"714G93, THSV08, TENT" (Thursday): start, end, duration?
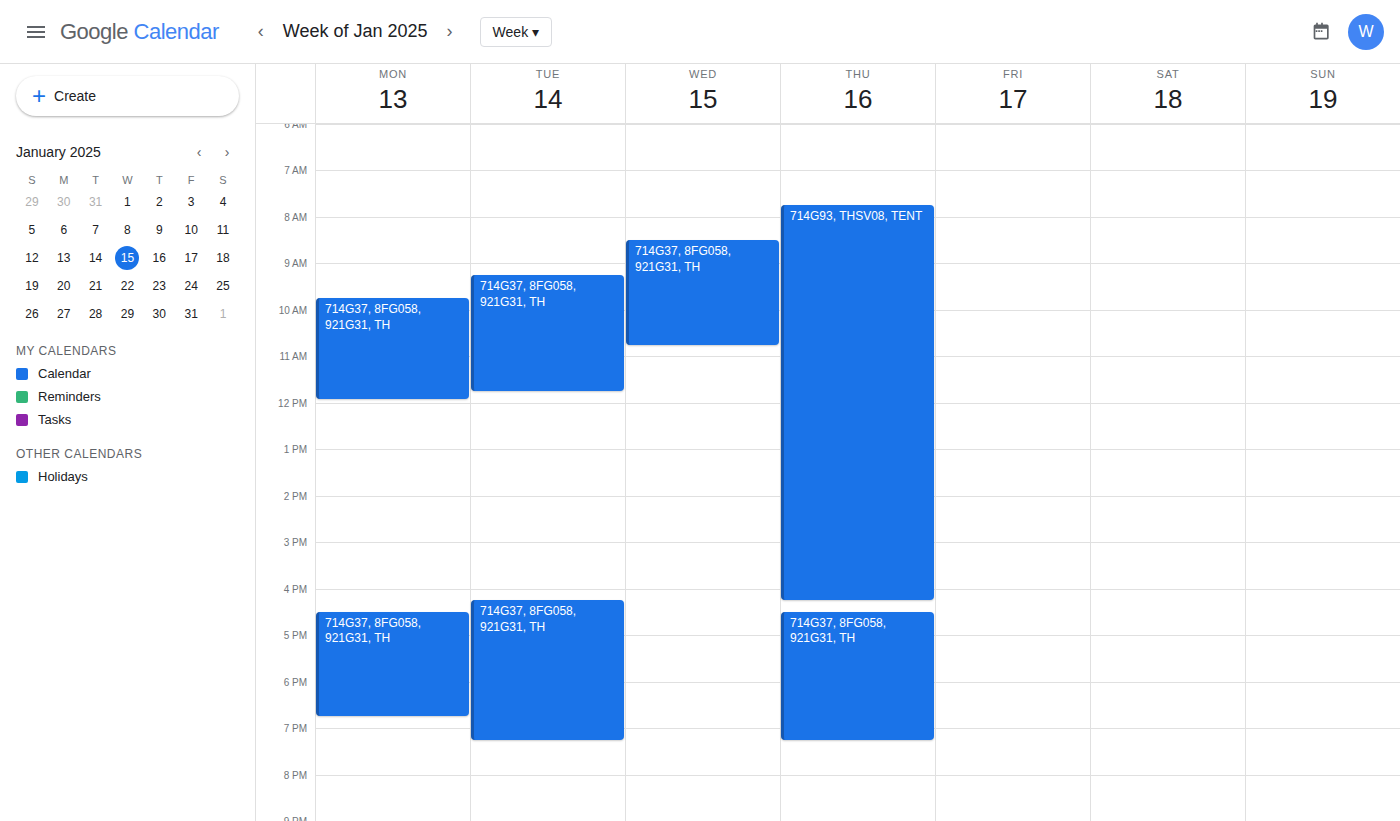
7:45 AM to 4:15 PM, 8 hours 30 minutes